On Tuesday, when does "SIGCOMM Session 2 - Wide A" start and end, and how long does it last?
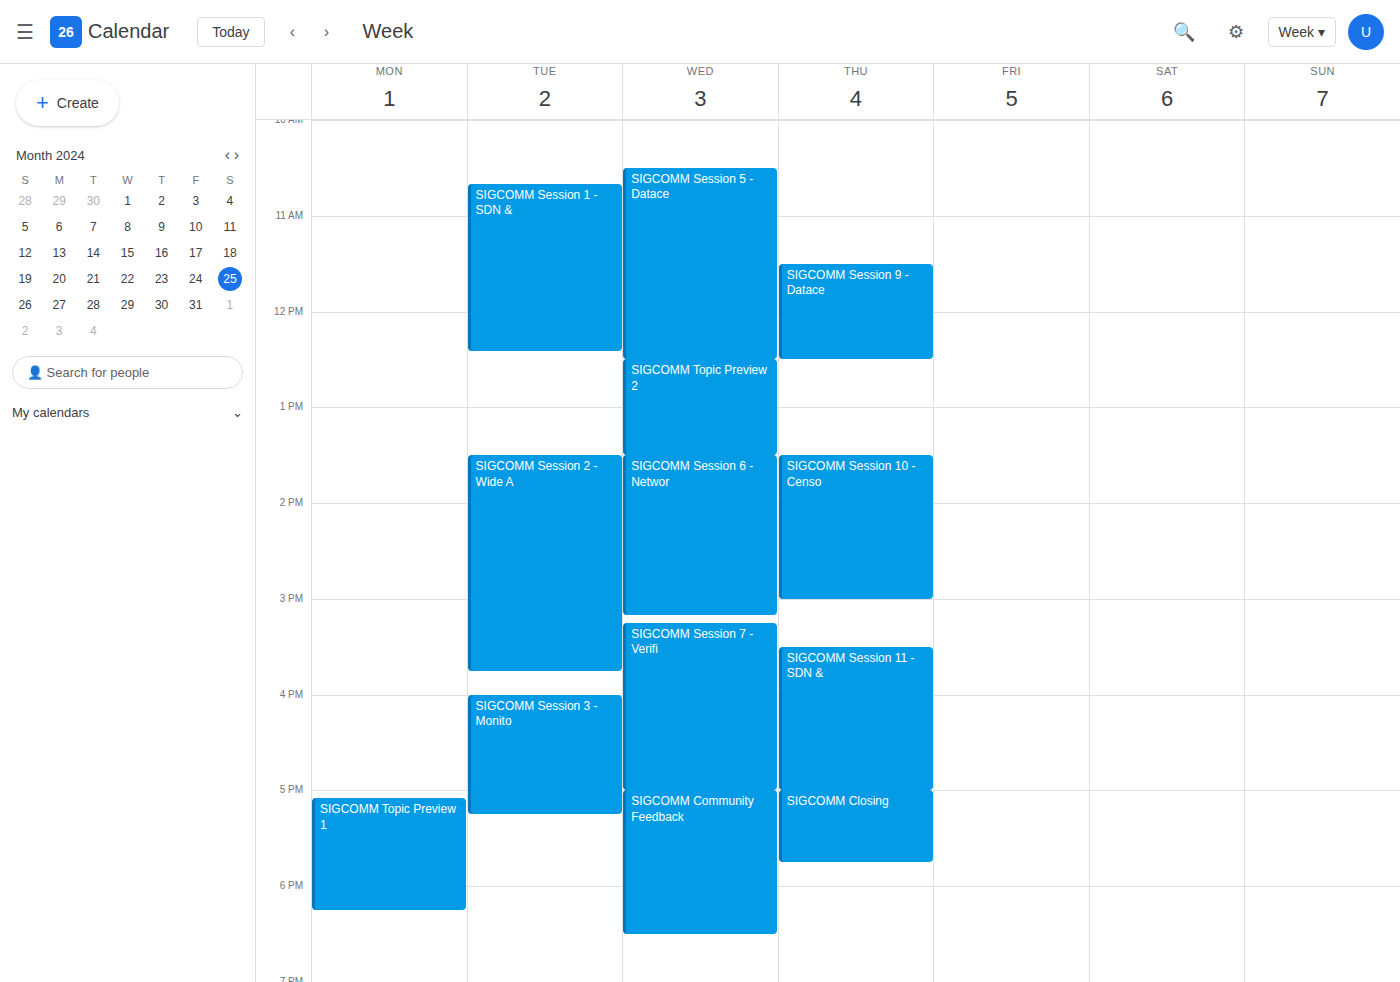
1:30 PM to 3:45 PM, 2 hours 15 minutes